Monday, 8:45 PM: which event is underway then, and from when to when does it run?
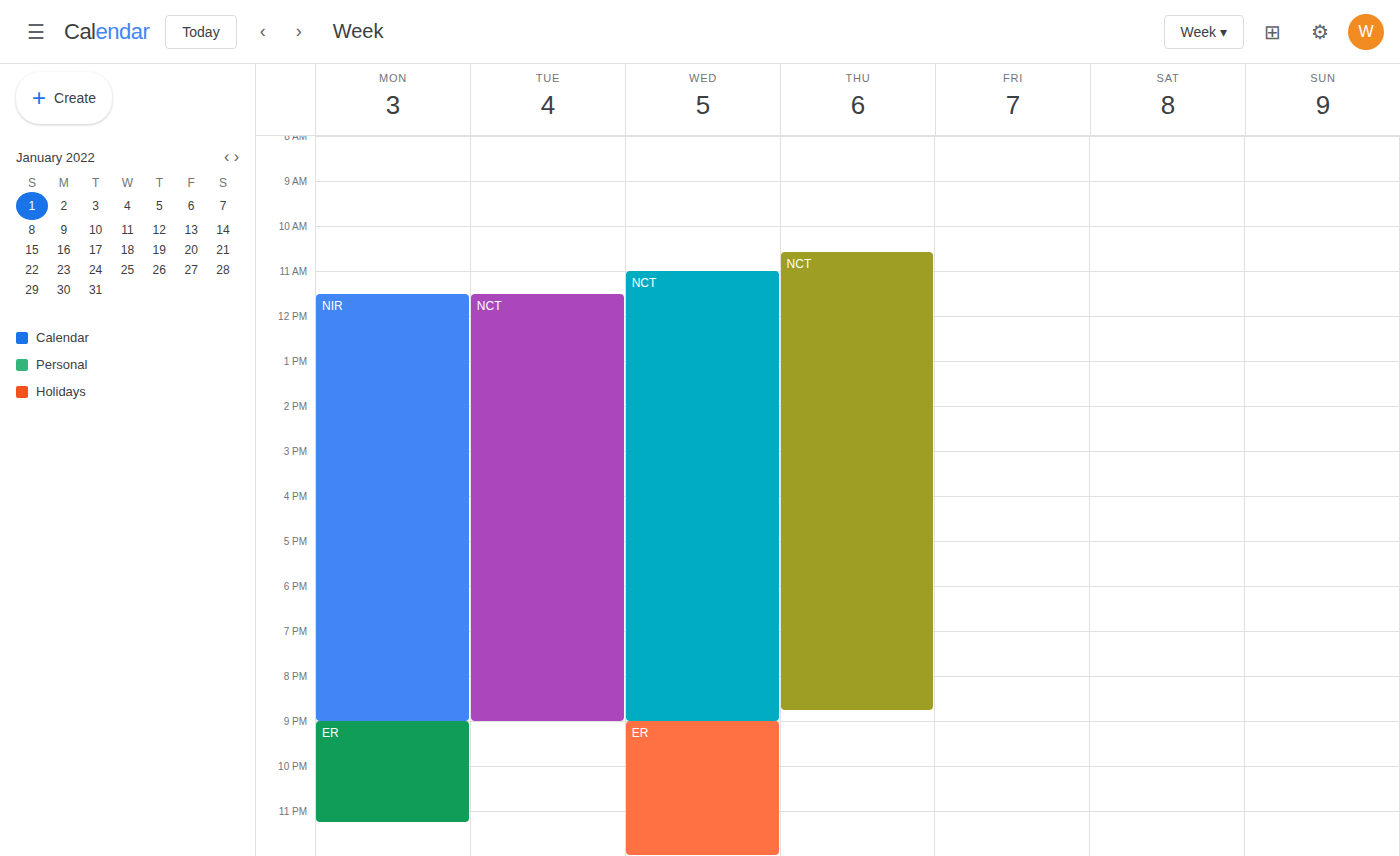
"NIR", 11:30 AM to 9:00 PM